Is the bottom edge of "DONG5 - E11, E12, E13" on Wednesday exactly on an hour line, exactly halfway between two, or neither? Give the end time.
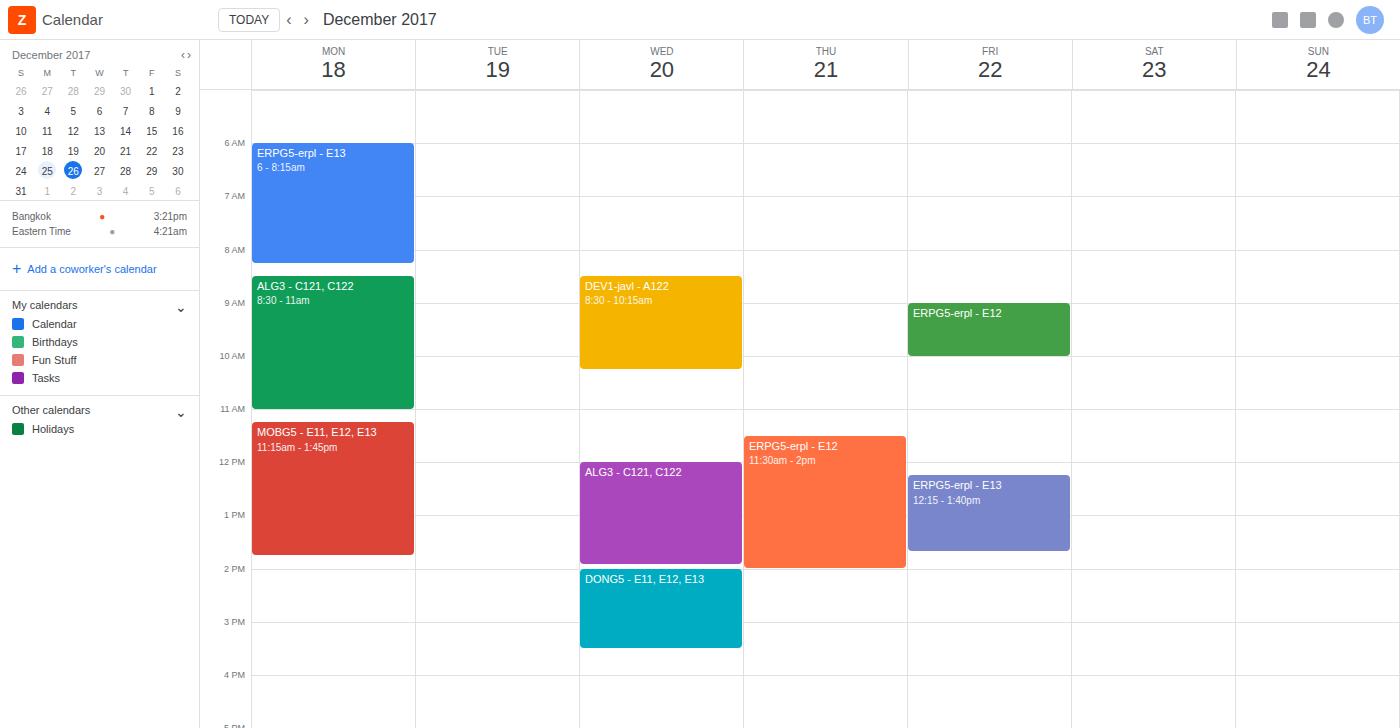
15:30 -- halfway between the 15:00 and 16:00 lines.